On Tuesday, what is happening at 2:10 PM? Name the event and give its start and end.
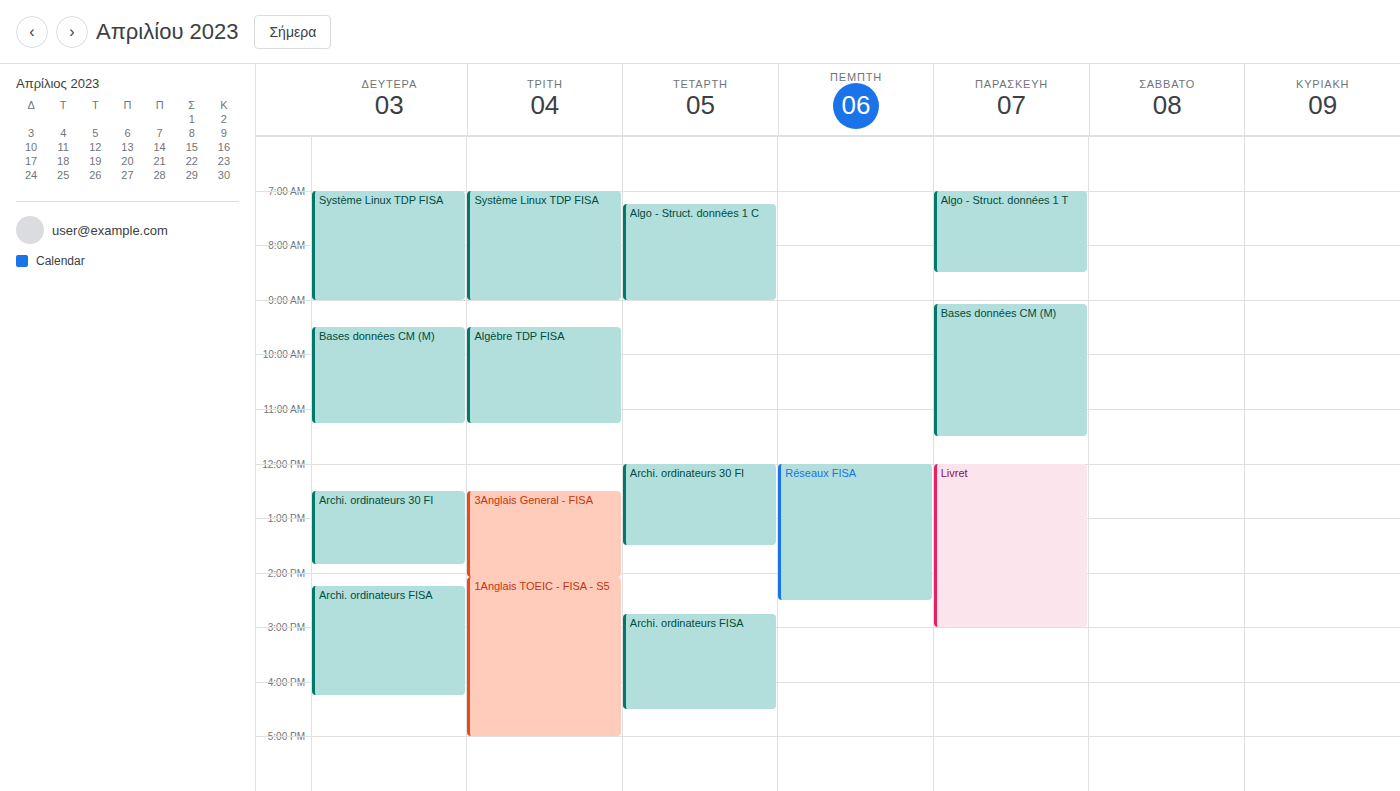
"1Anglais TOEIC - FISA - S5", 2:05 PM to 5:00 PM